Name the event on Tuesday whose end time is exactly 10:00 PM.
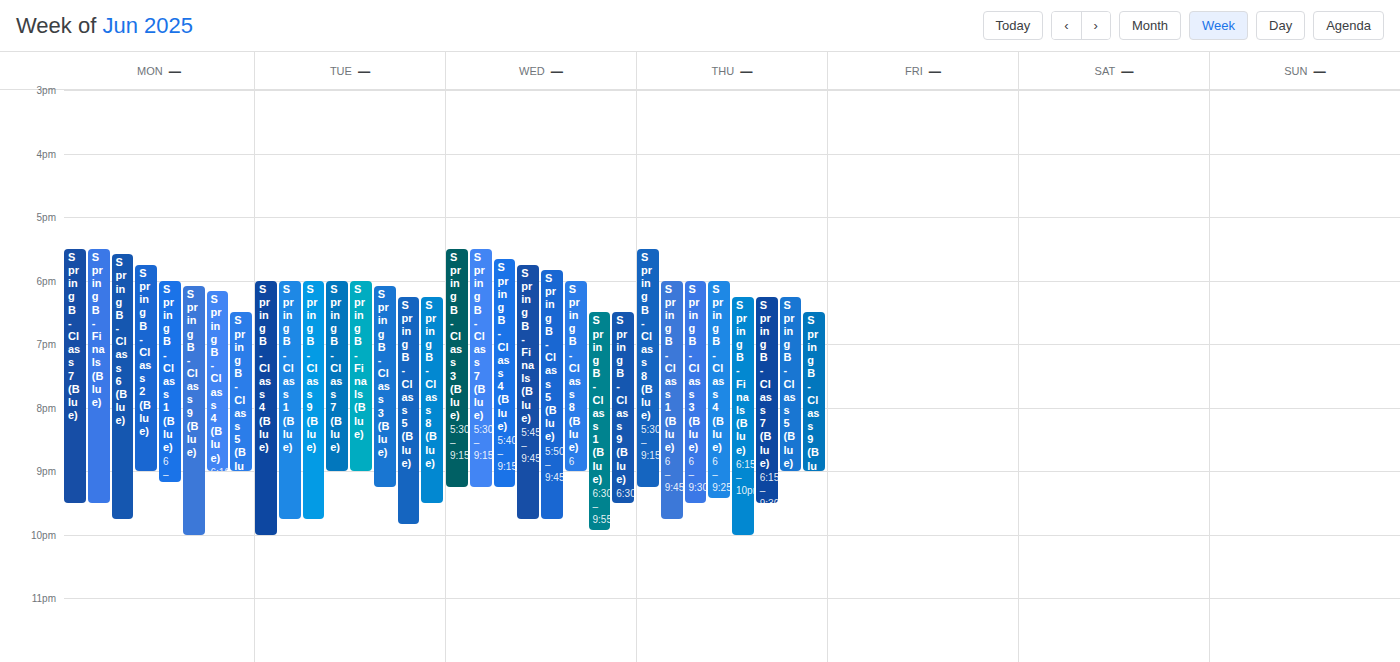
"Spring B - Class 4 (Blue)"